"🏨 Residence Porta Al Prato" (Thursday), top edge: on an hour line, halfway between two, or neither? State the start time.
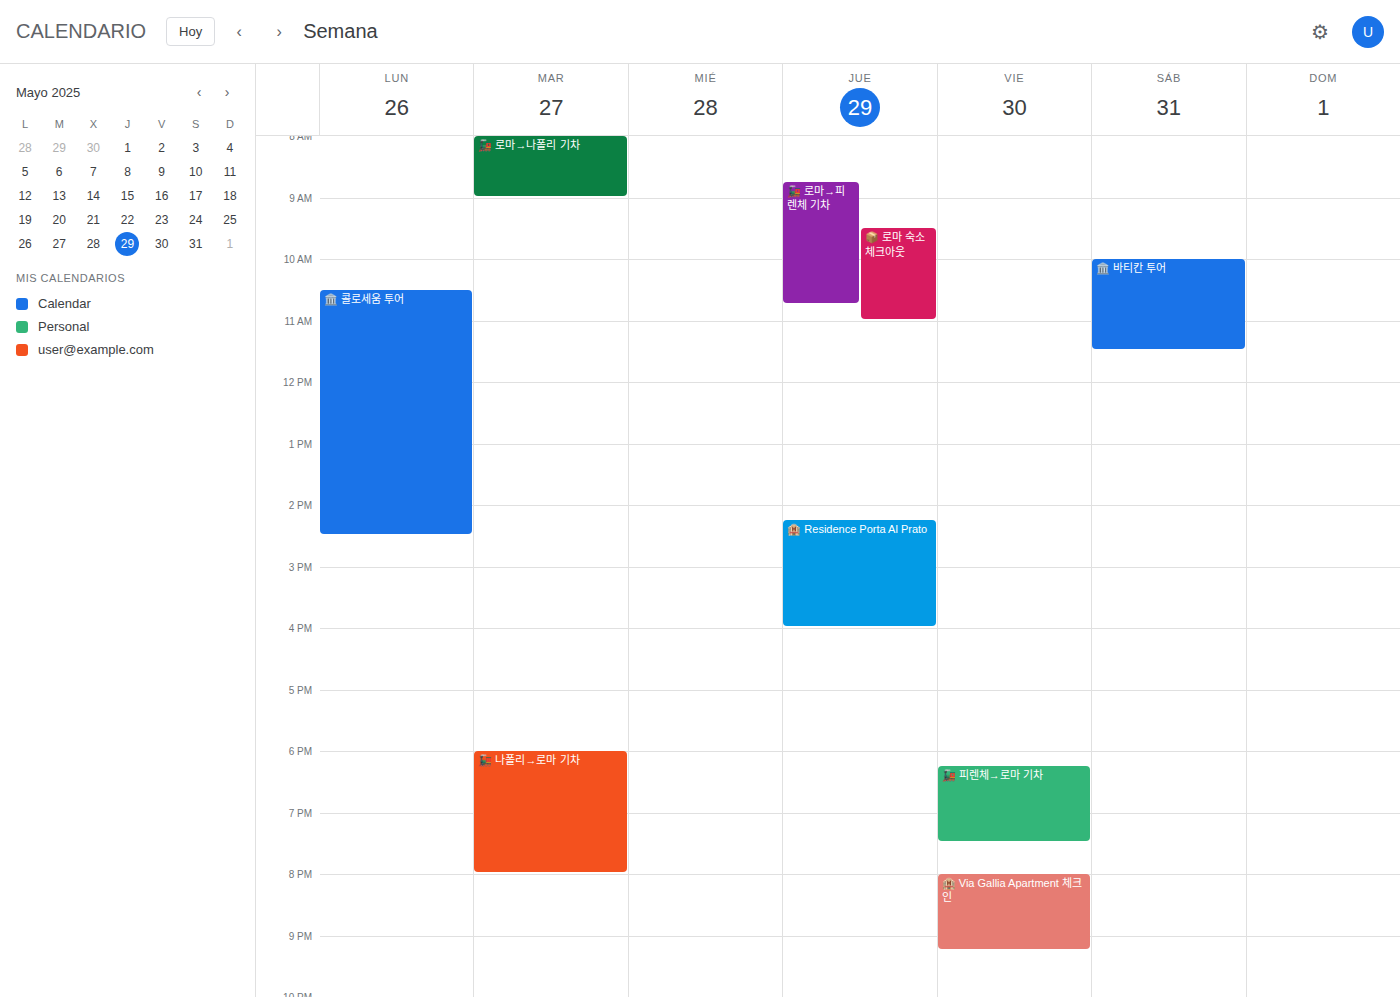
2:15 PM -- neither: a quarter of the way from the 2 PM line to the 3 PM line.